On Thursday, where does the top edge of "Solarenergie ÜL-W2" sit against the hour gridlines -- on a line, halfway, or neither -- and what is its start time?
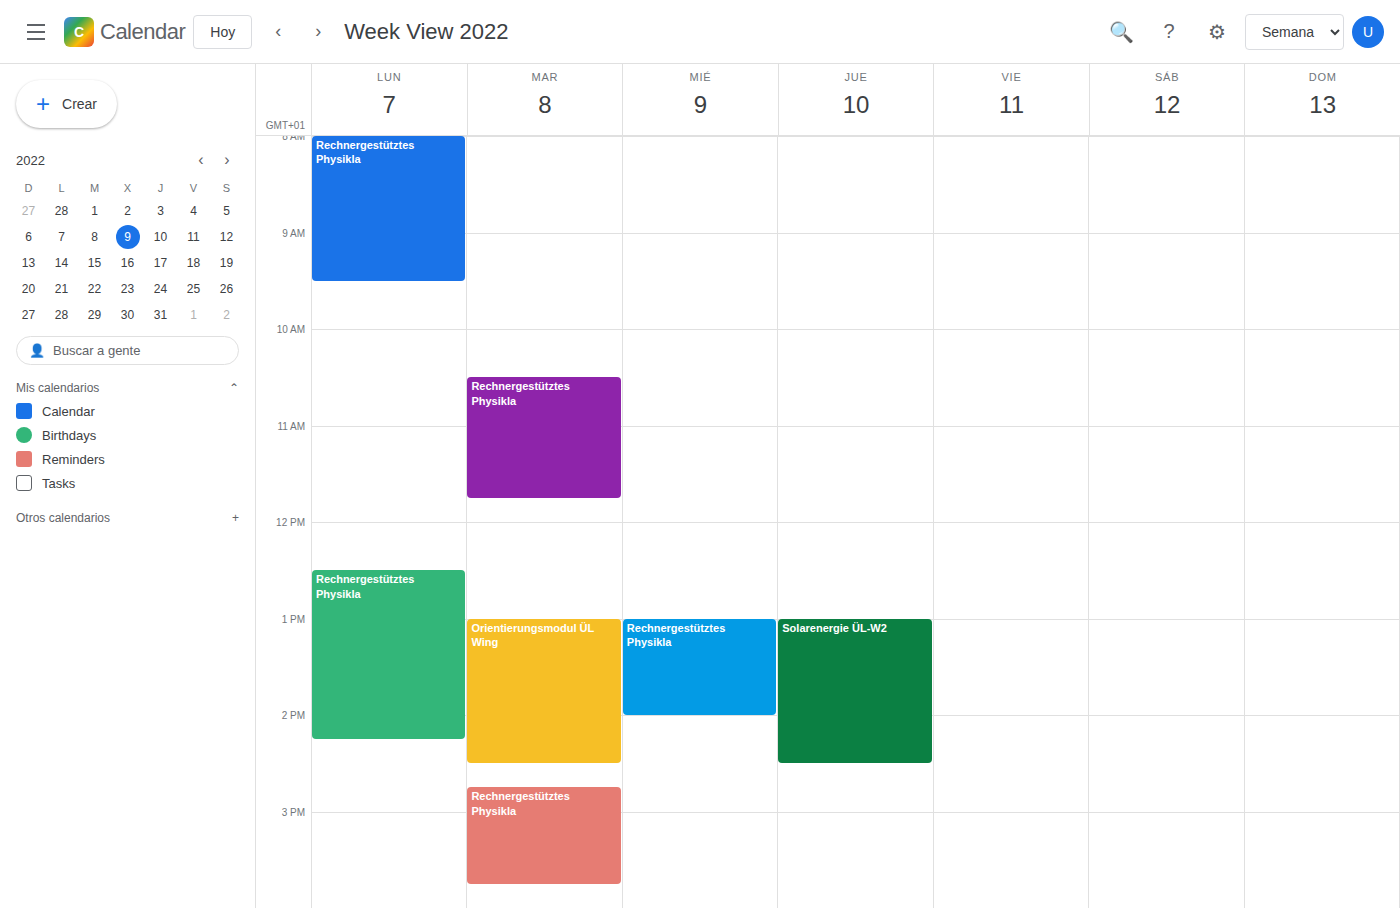
1:00 PM -- exactly on the 1 PM line.